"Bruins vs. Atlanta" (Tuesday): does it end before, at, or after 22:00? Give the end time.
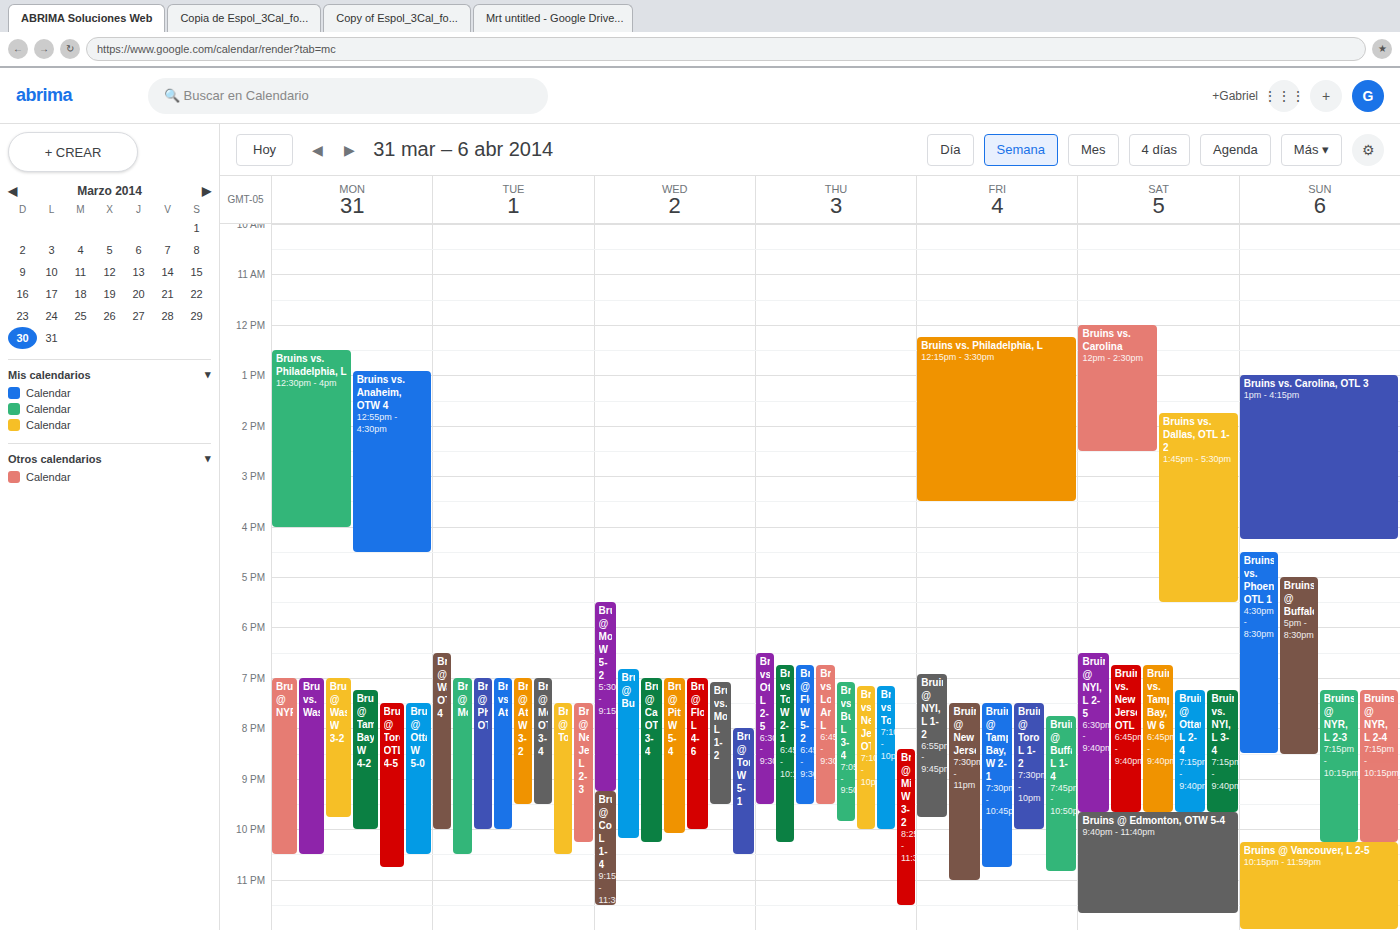
22:00 -- exactly at 22:00, on the 22:00 line.